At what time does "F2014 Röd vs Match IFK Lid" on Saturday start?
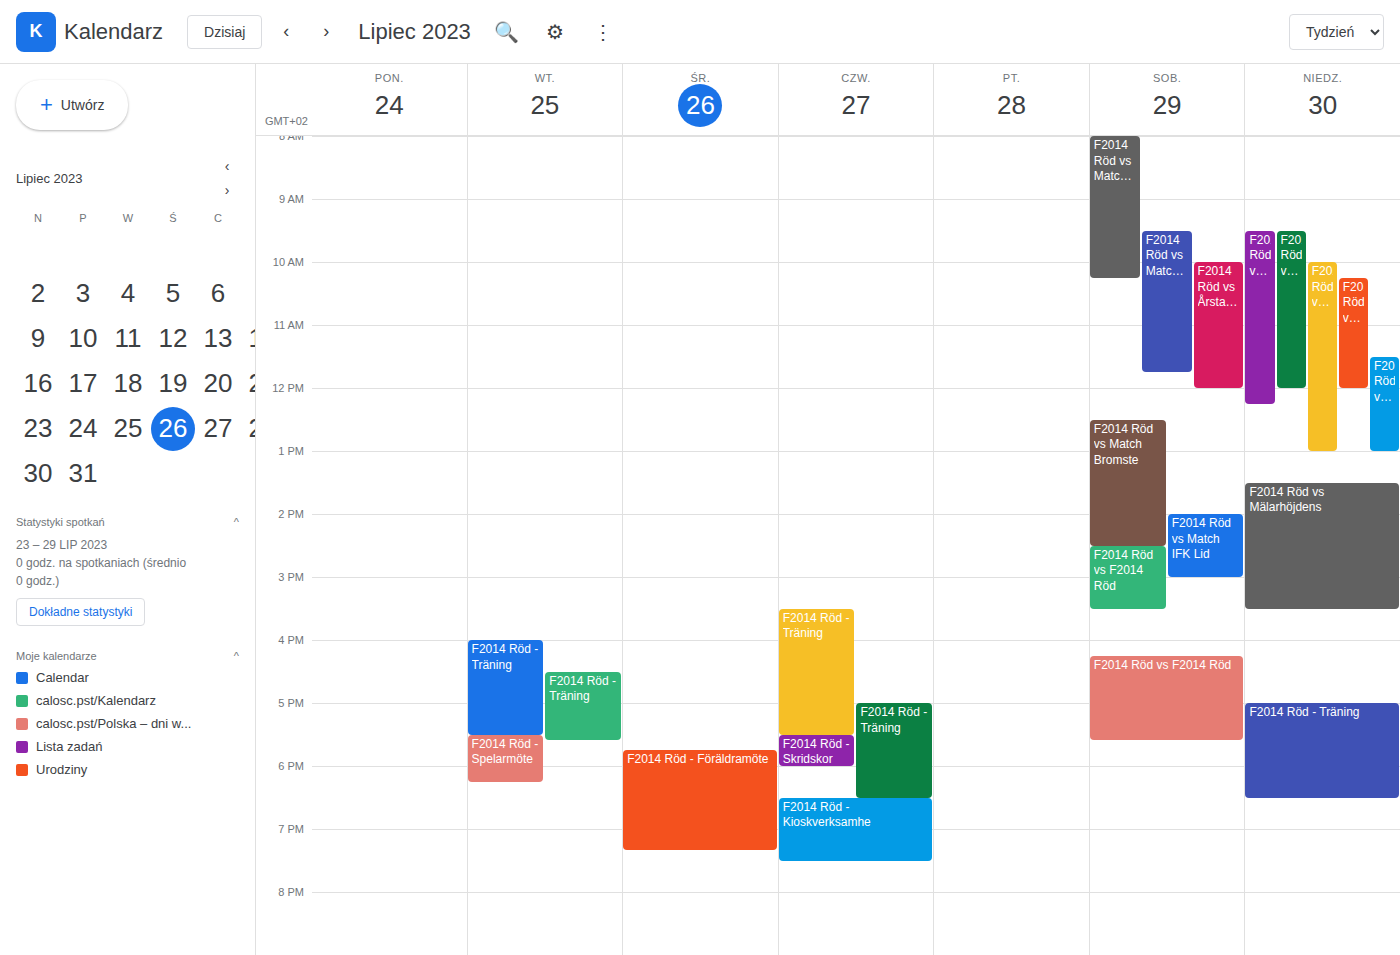
2:00 PM